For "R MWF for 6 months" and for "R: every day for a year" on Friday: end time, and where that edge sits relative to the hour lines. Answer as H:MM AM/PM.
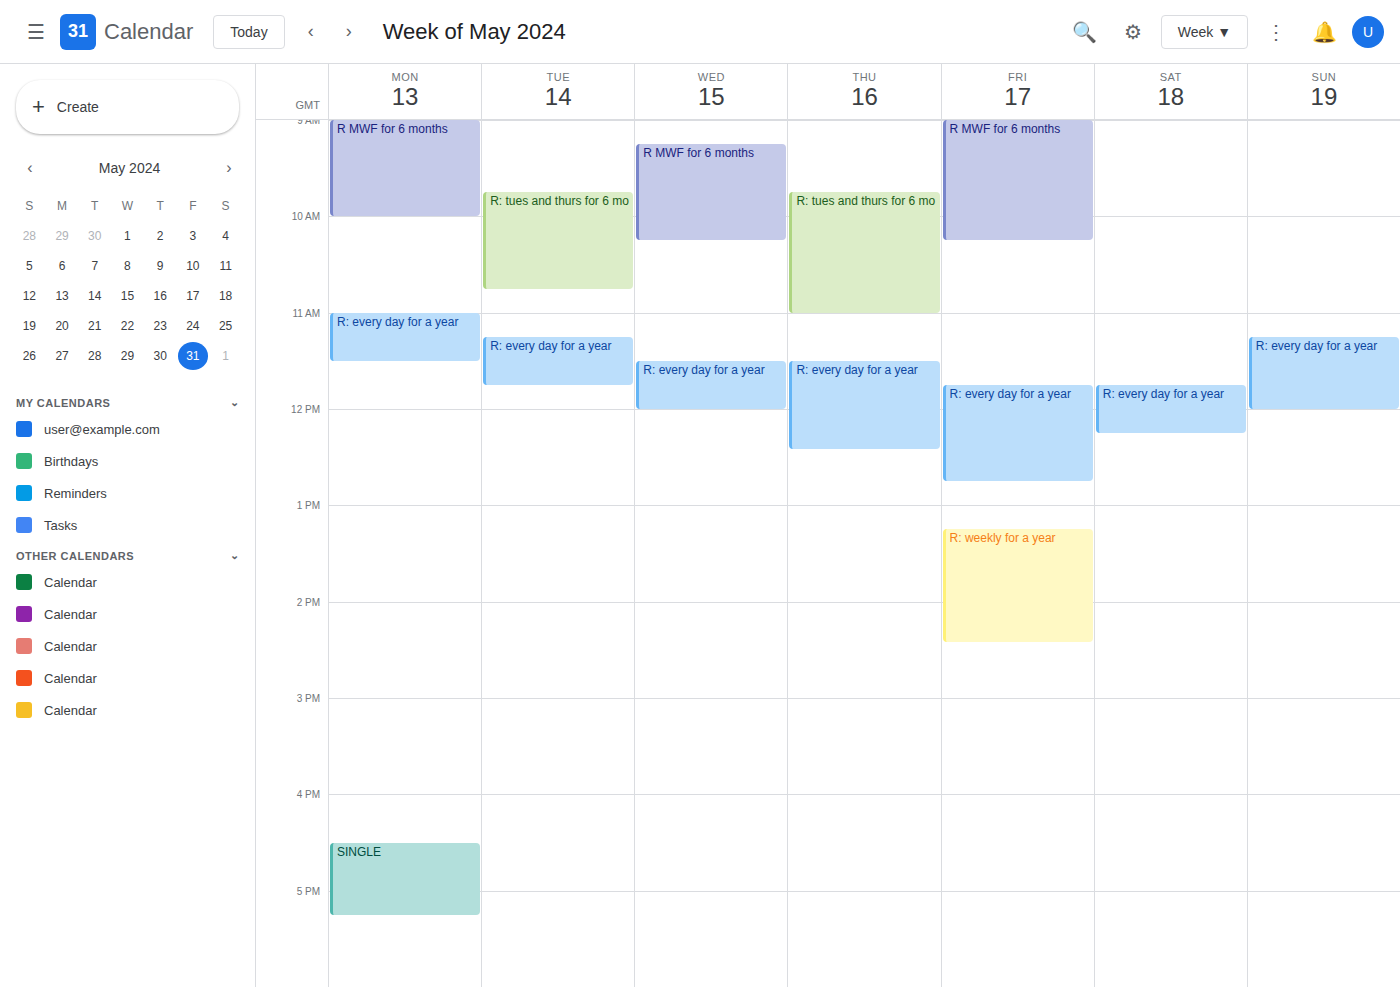
"R MWF for 6 months": 10:15 AM, neither: a quarter of the way from the 10 AM line to the 11 AM line. "R: every day for a year": 12:45 PM, neither: three quarters of the way from the 12 PM line to the 1 PM line.